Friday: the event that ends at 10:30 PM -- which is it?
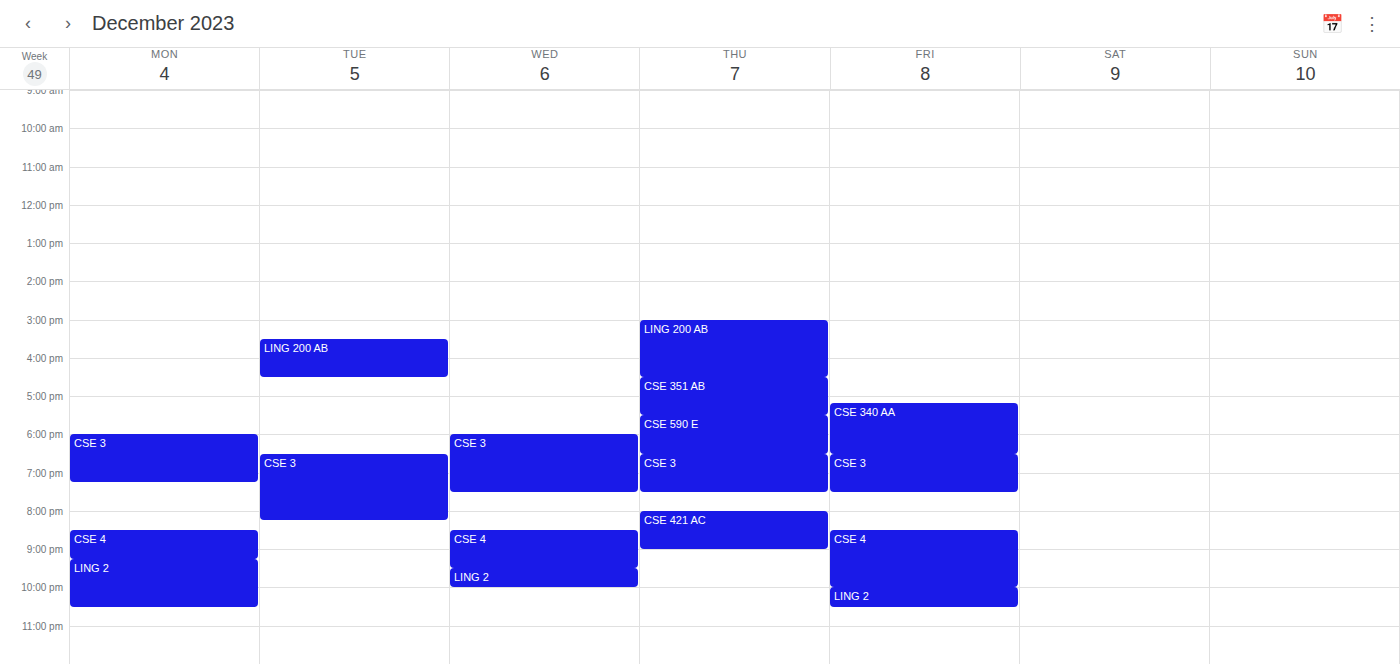
"LING 2"